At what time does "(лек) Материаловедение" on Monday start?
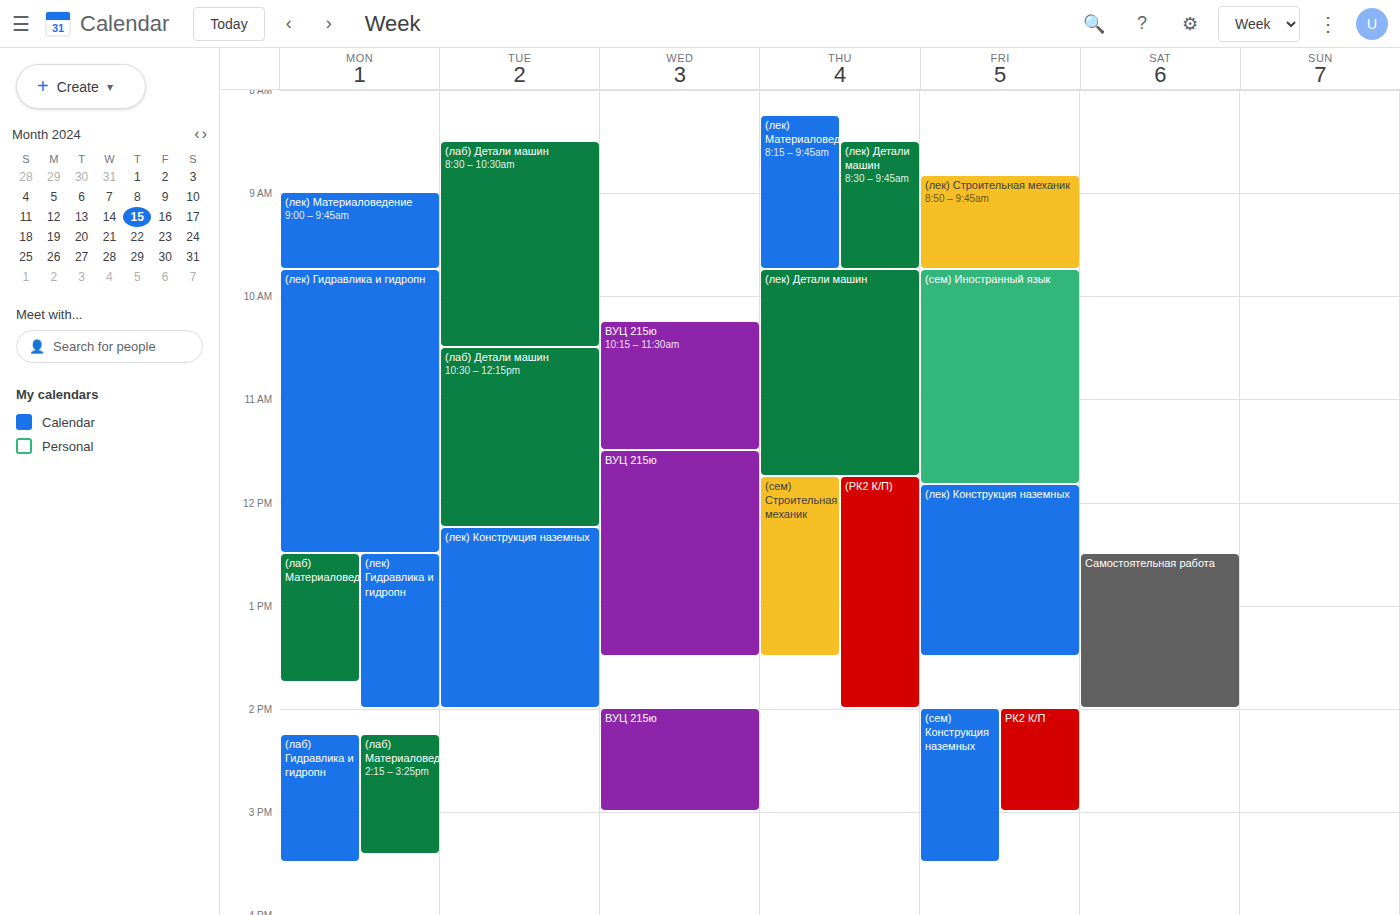
9:00 AM